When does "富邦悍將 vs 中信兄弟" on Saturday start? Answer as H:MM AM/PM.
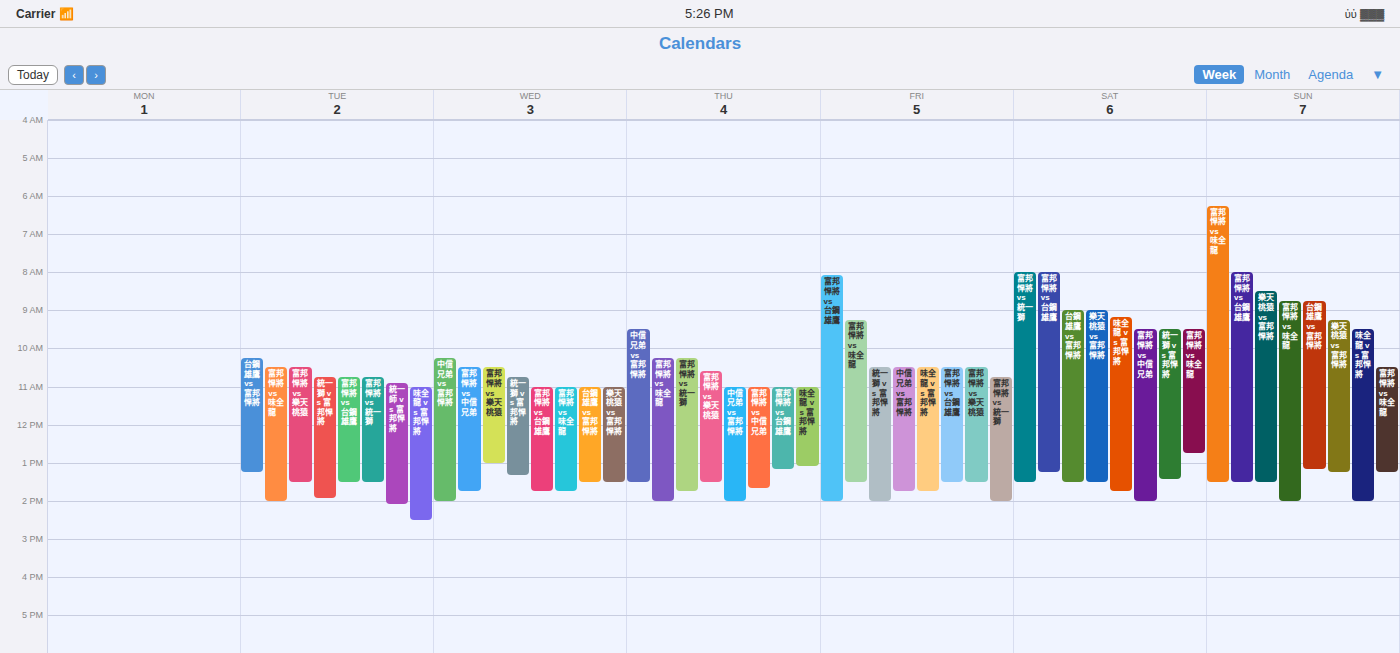
9:30 AM